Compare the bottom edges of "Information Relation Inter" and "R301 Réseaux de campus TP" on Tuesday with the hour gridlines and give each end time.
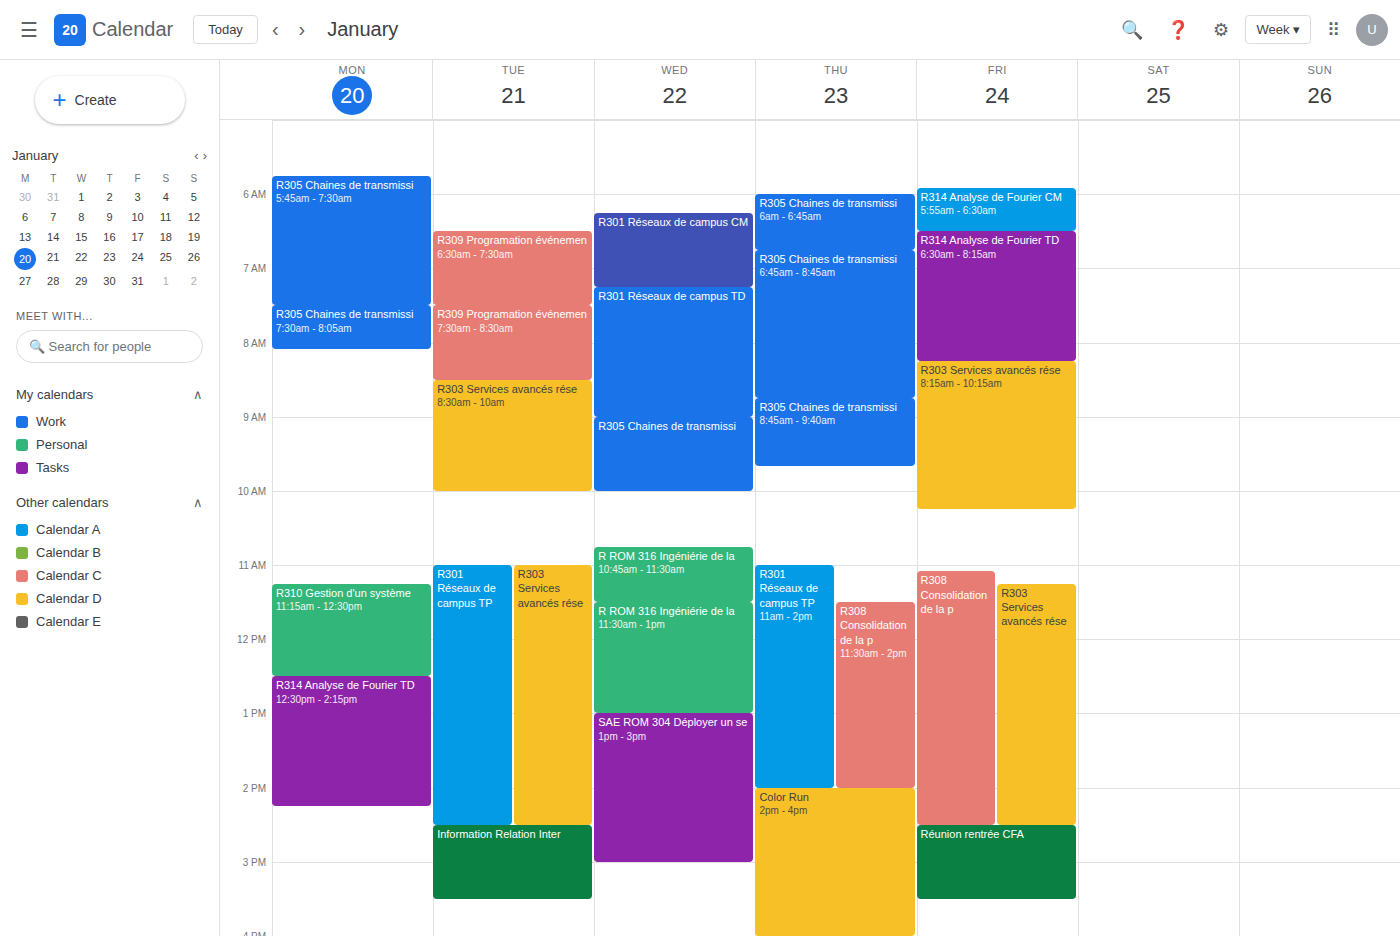
"Information Relation Inter": 3:30 PM, halfway between the 3 PM and 4 PM lines. "R301 Réseaux de campus TP": 2:30 PM, halfway between the 2 PM and 3 PM lines.